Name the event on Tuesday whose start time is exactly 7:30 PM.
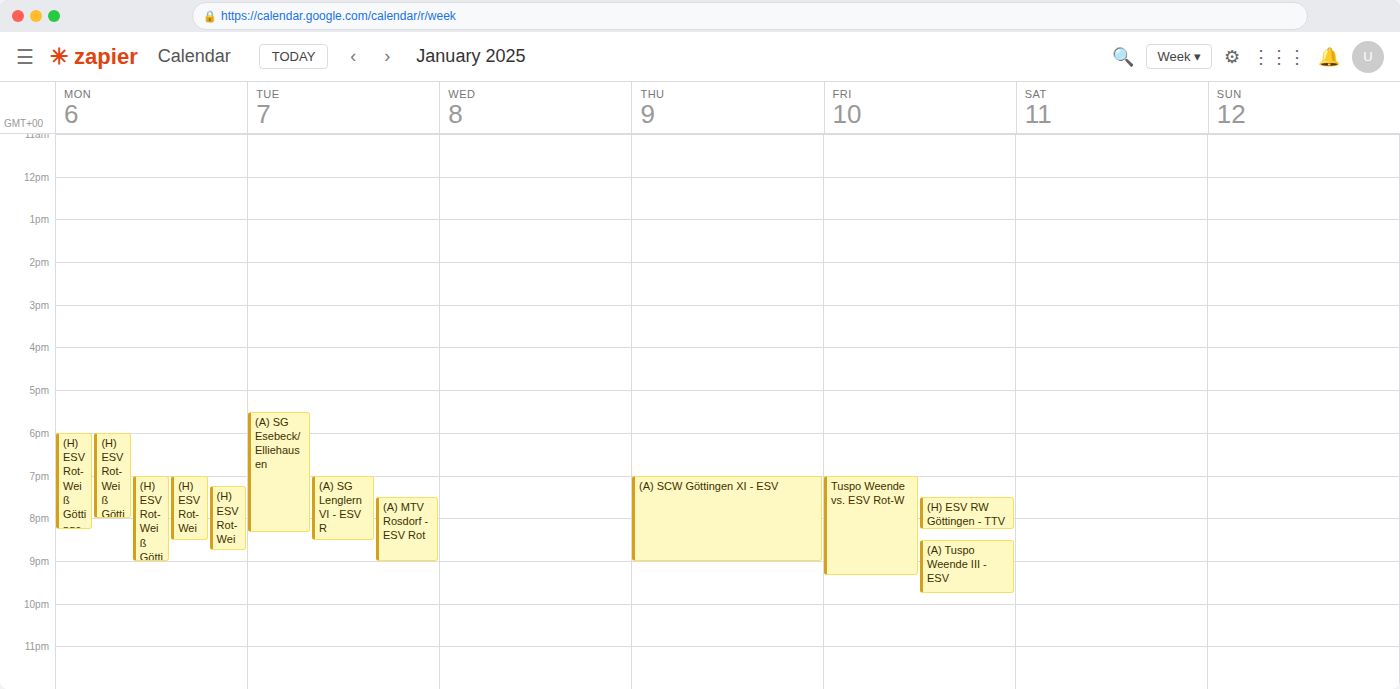
"(A) MTV Rosdorf - ESV Rot"